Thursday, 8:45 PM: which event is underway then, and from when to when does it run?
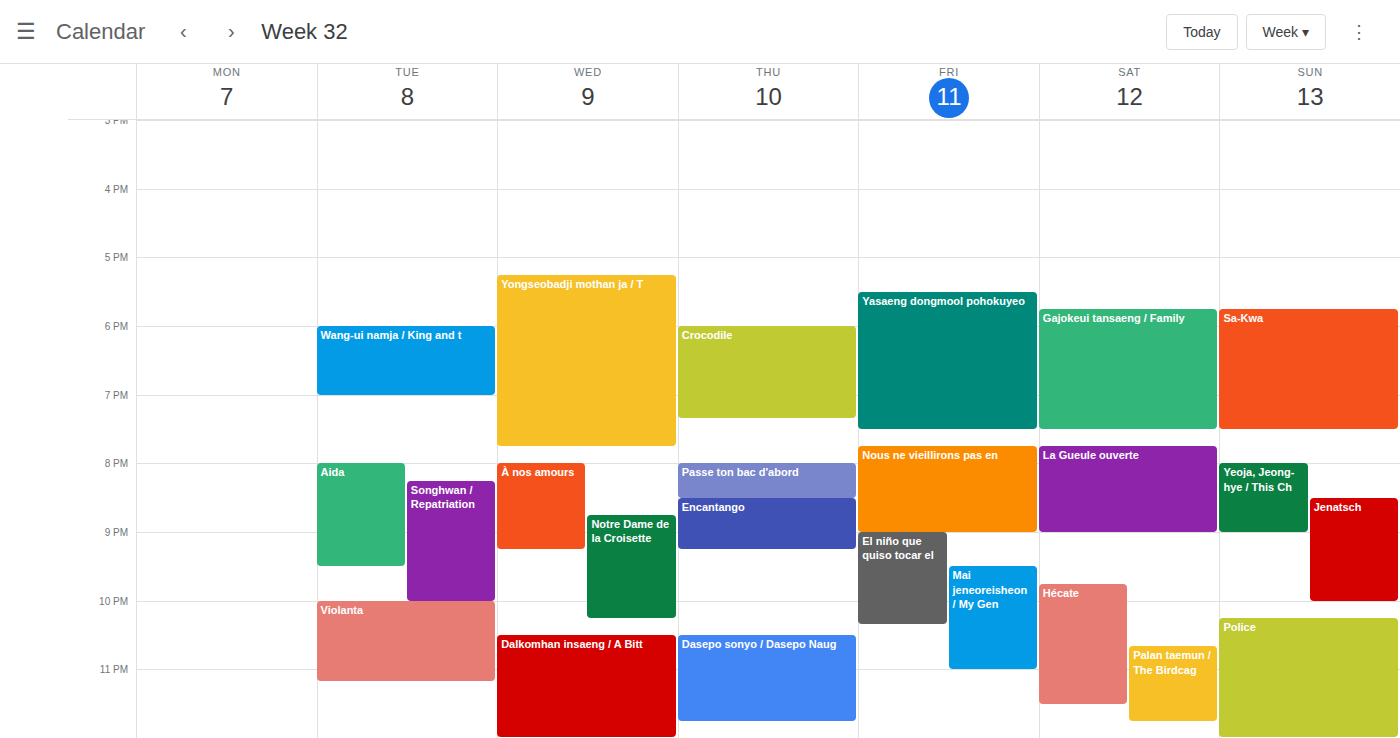
"Encantango", 8:30 PM to 9:15 PM